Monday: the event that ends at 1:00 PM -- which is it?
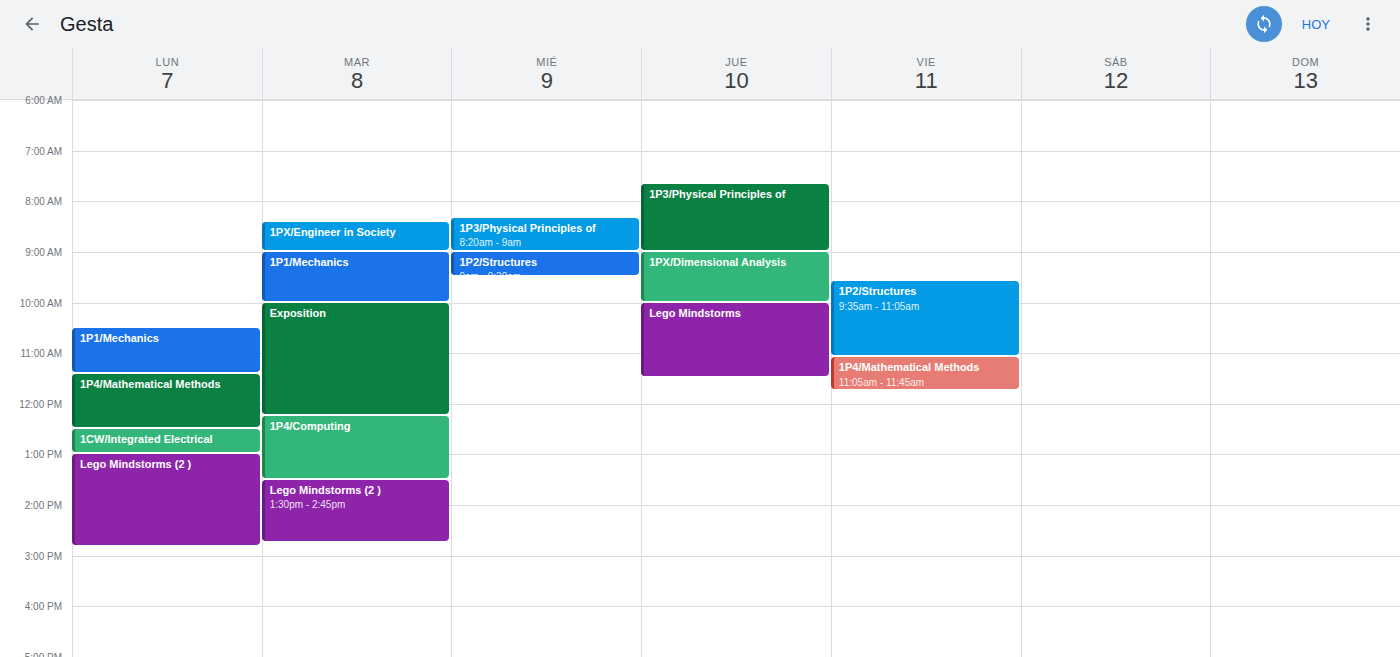
"1CW/Integrated Electrical"